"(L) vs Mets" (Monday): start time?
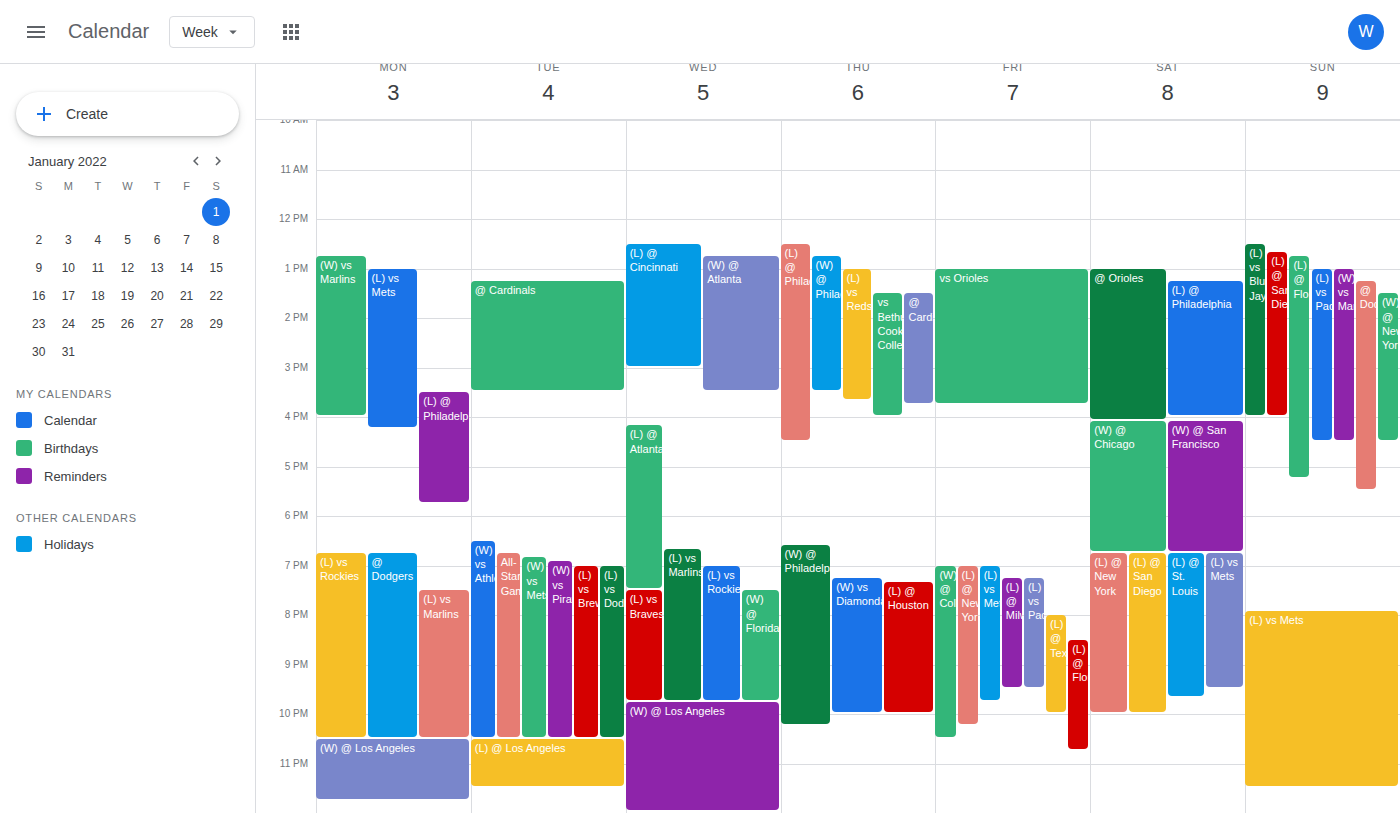
1:00 PM